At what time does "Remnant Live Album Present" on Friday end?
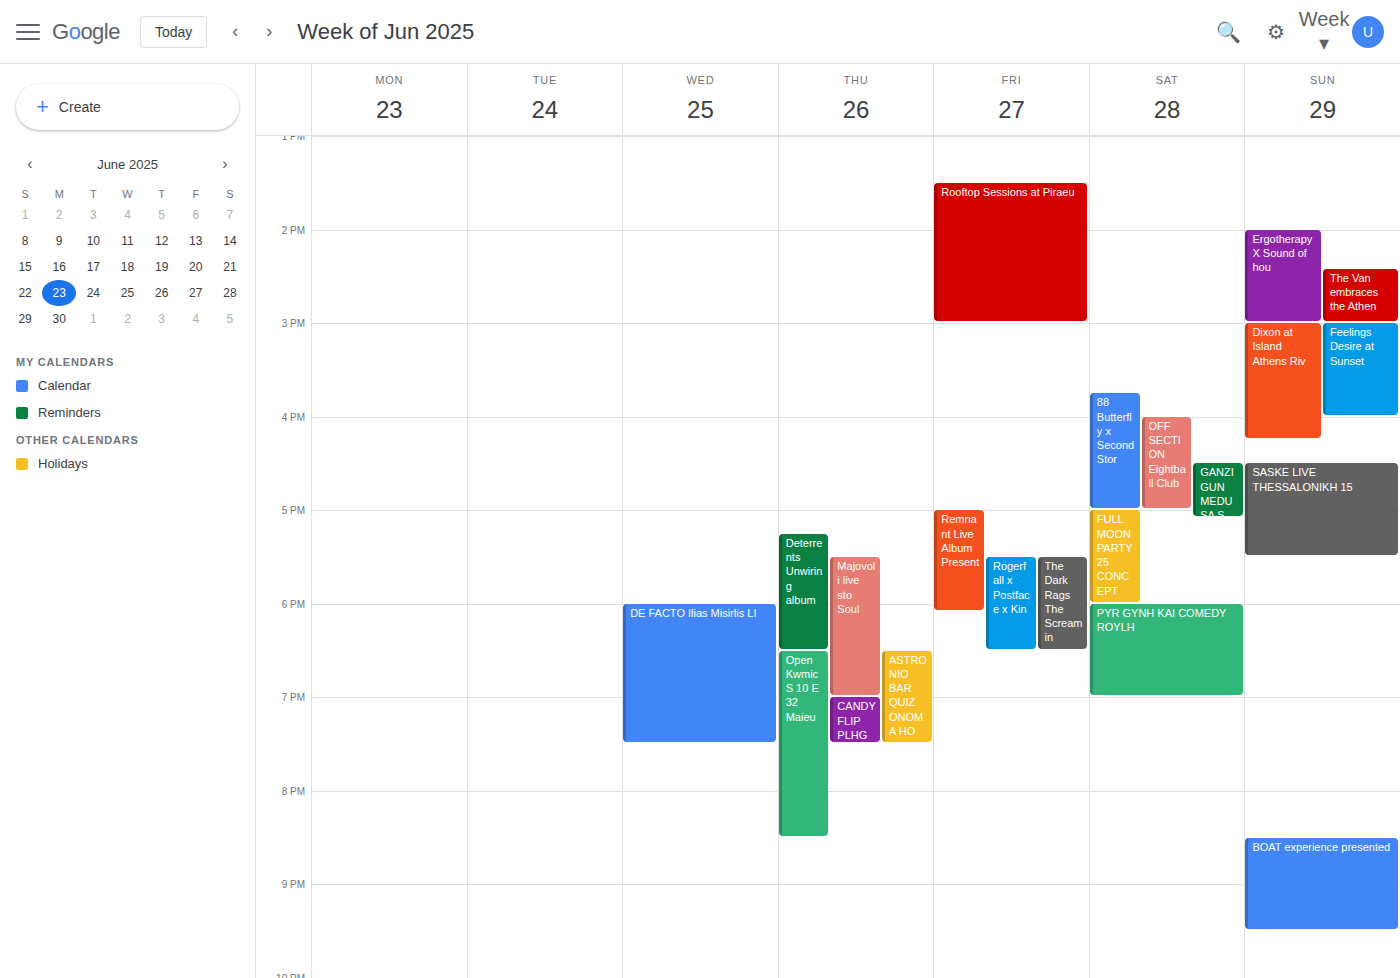
18:05